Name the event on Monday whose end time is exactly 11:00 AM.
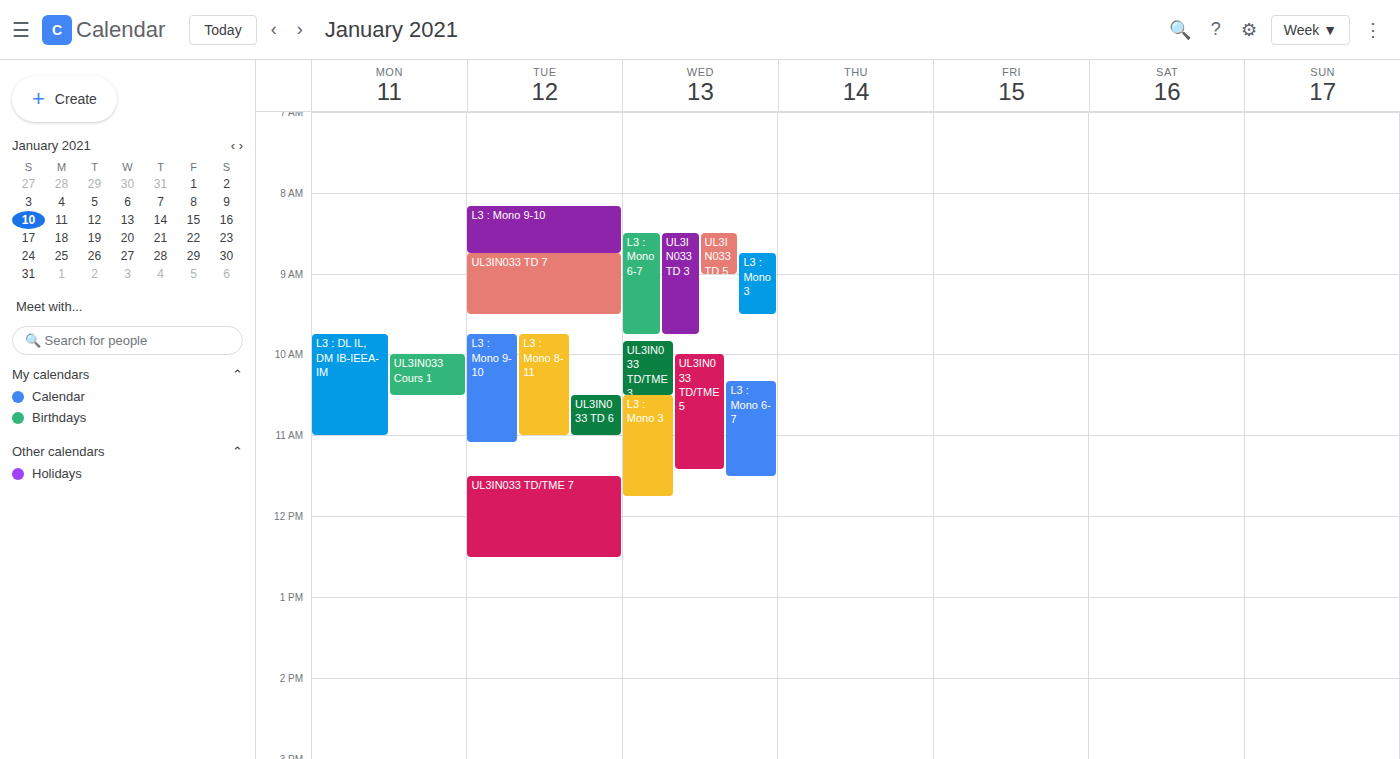
"L3 : DL IL, DM IB-IEEA-IM"